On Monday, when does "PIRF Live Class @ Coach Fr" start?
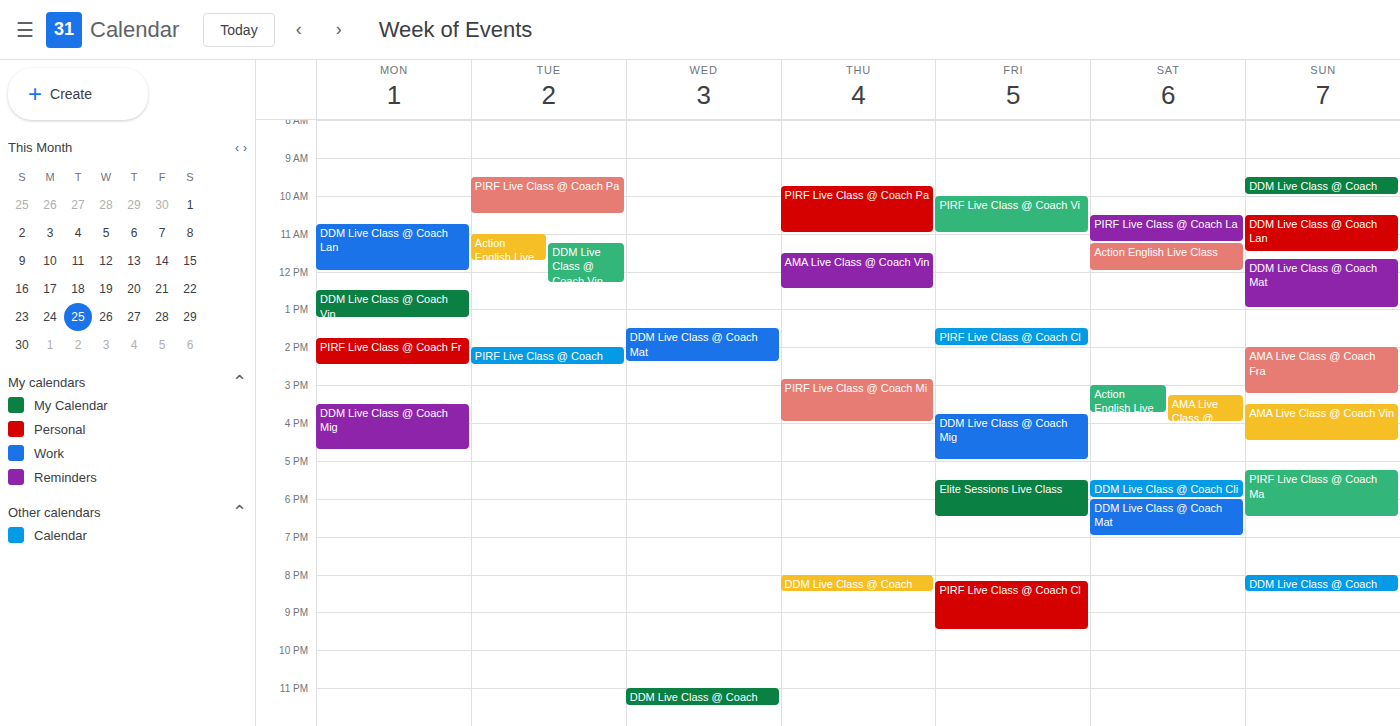
1:45 PM